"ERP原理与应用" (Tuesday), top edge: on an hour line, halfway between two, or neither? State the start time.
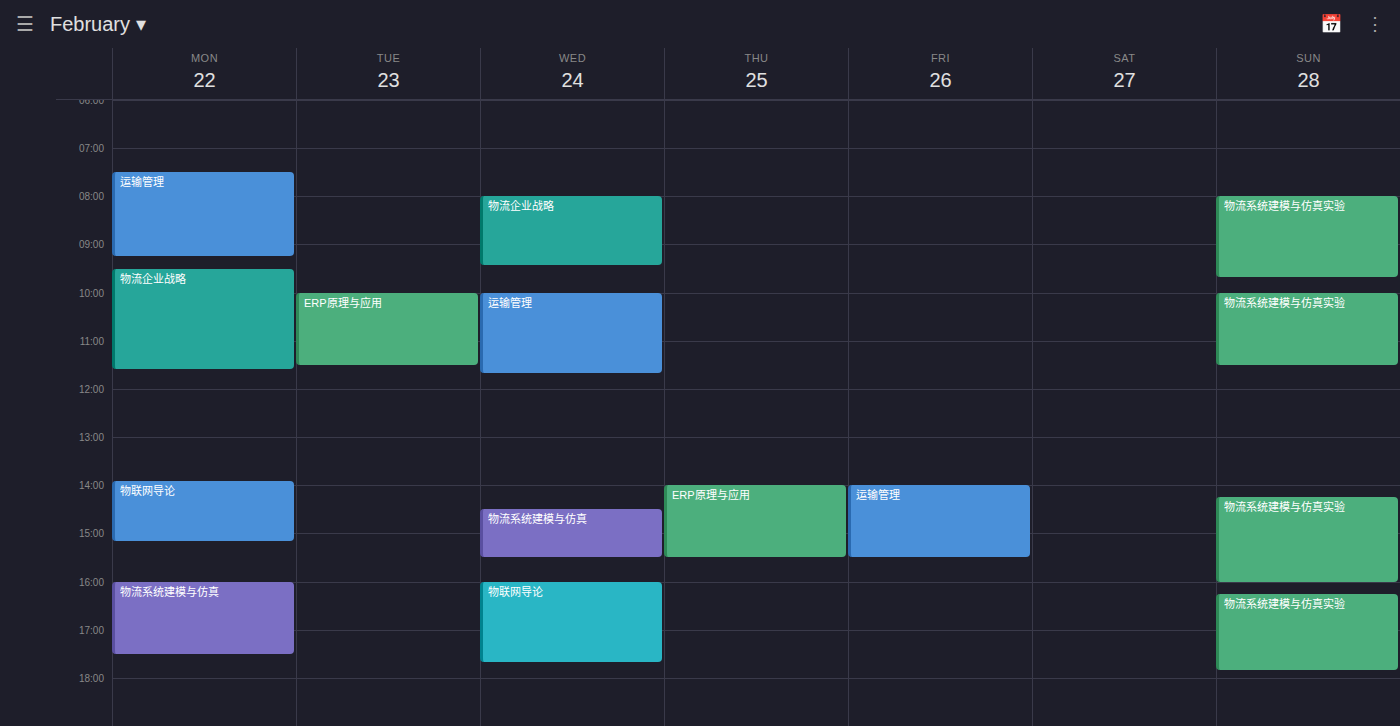
10:00 AM -- exactly on the 10 AM line.